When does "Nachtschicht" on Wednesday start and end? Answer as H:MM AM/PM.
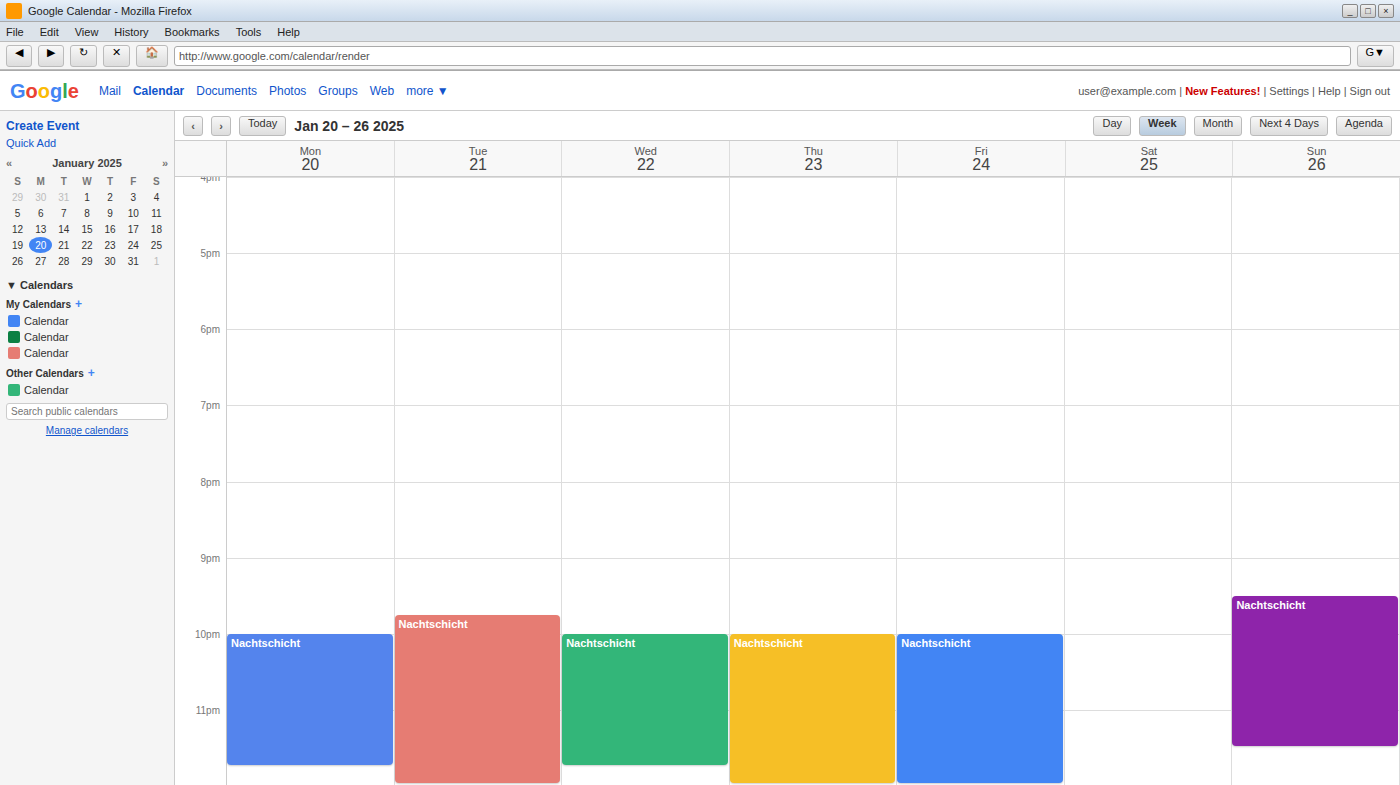
10:00 PM to 11:45 PM